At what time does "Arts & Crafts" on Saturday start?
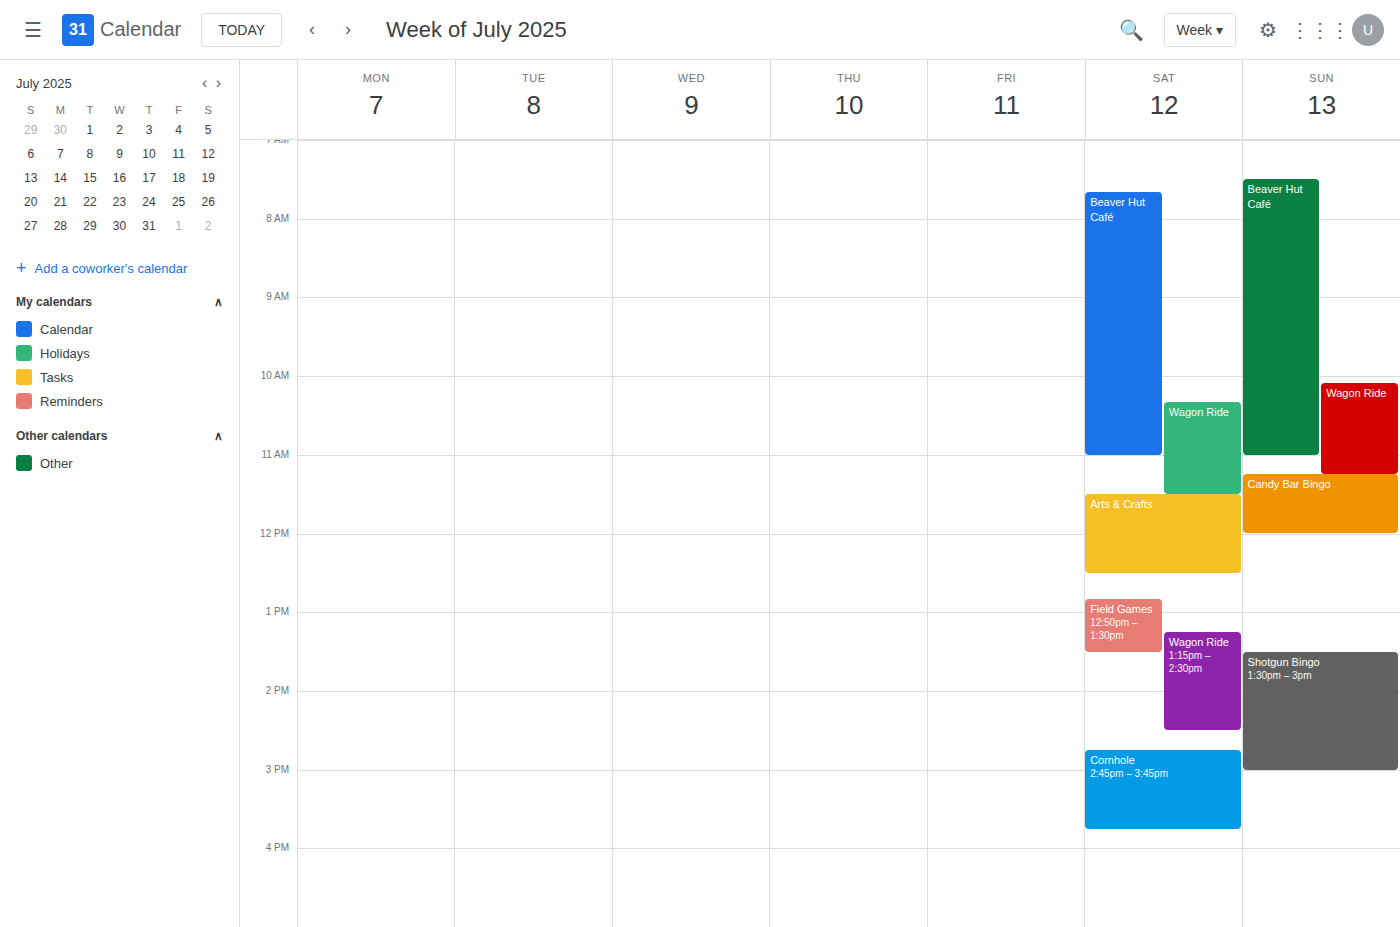
11:30 AM